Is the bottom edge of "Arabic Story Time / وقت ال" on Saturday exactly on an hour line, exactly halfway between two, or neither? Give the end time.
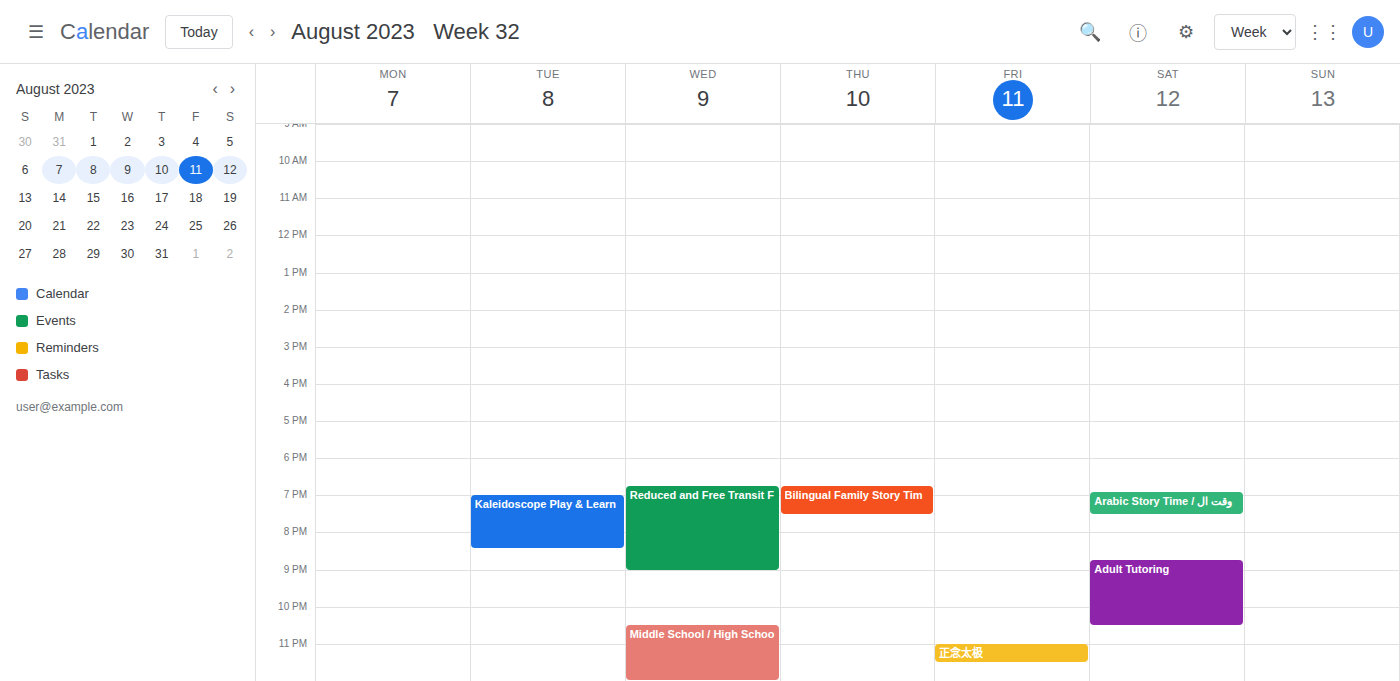
7:30 PM -- halfway between the 7 PM and 8 PM lines.